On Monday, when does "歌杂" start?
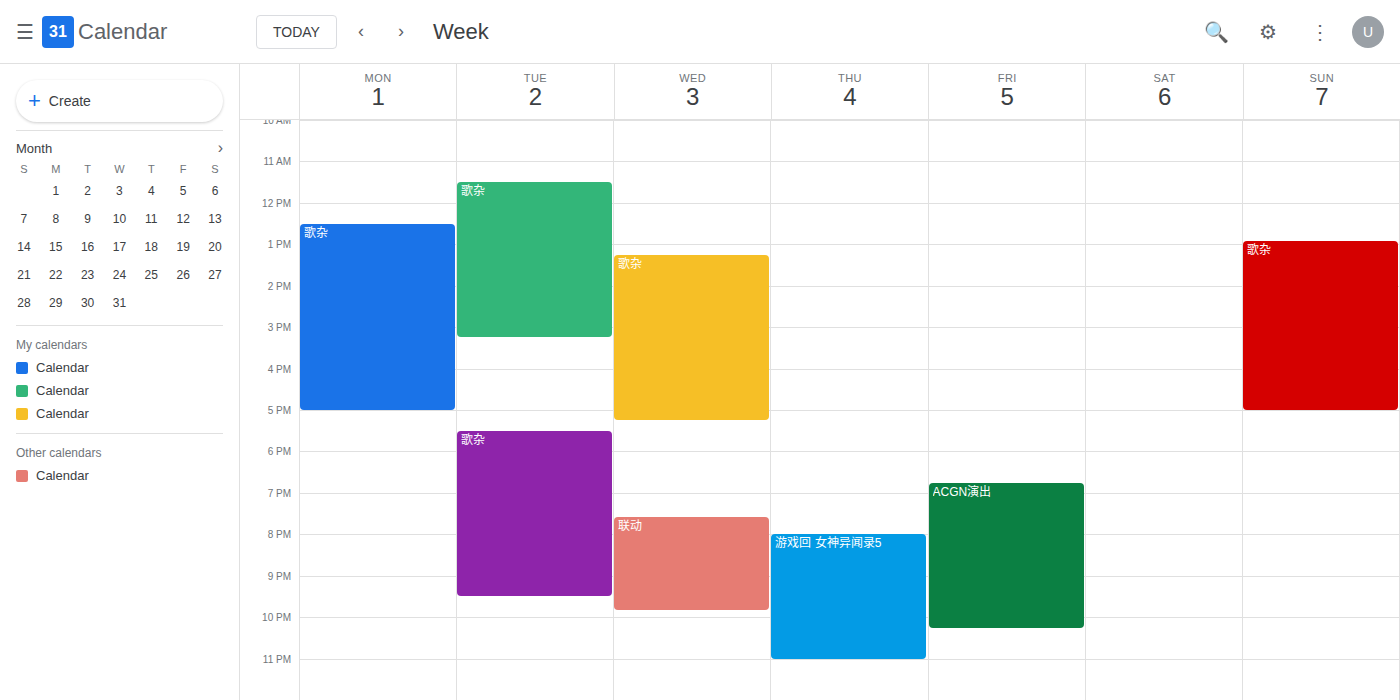
12:30 PM